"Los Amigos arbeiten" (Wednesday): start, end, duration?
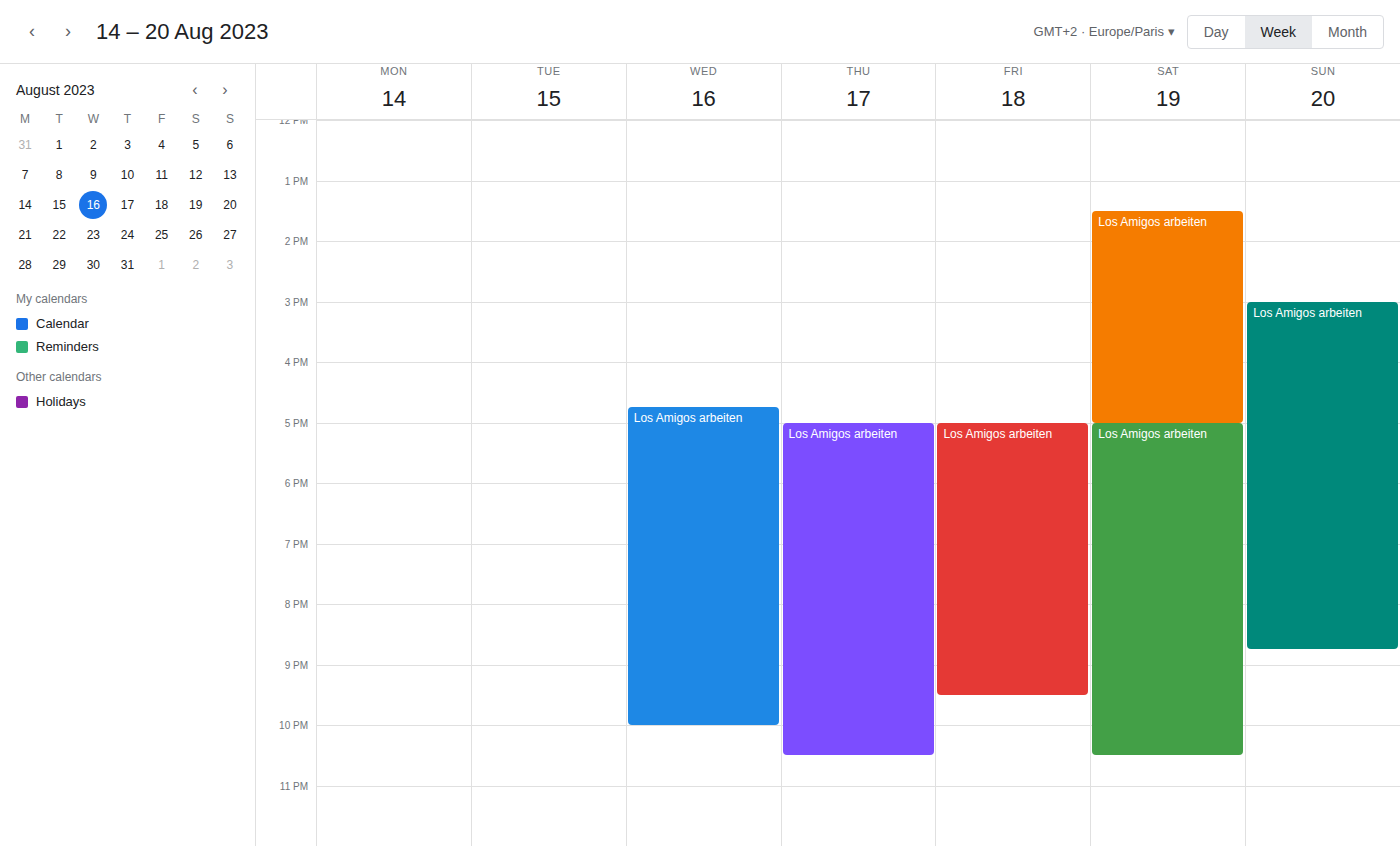
4:45 PM to 10:00 PM, 5 hours 15 minutes